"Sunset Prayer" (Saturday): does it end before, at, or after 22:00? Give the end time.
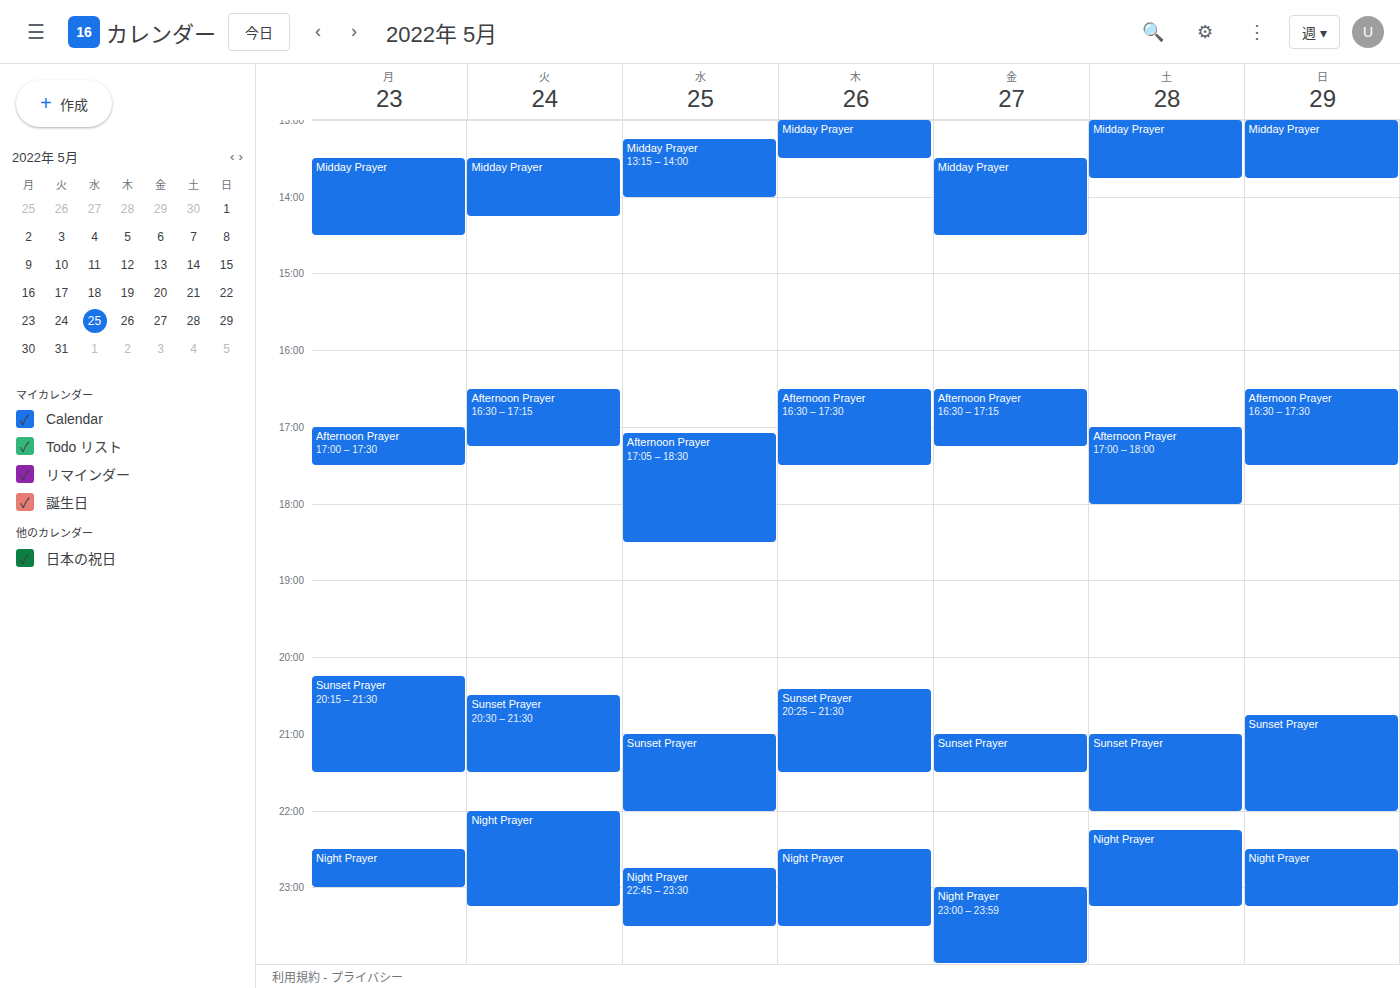
22:00 -- exactly at 22:00, on the 22:00 line.